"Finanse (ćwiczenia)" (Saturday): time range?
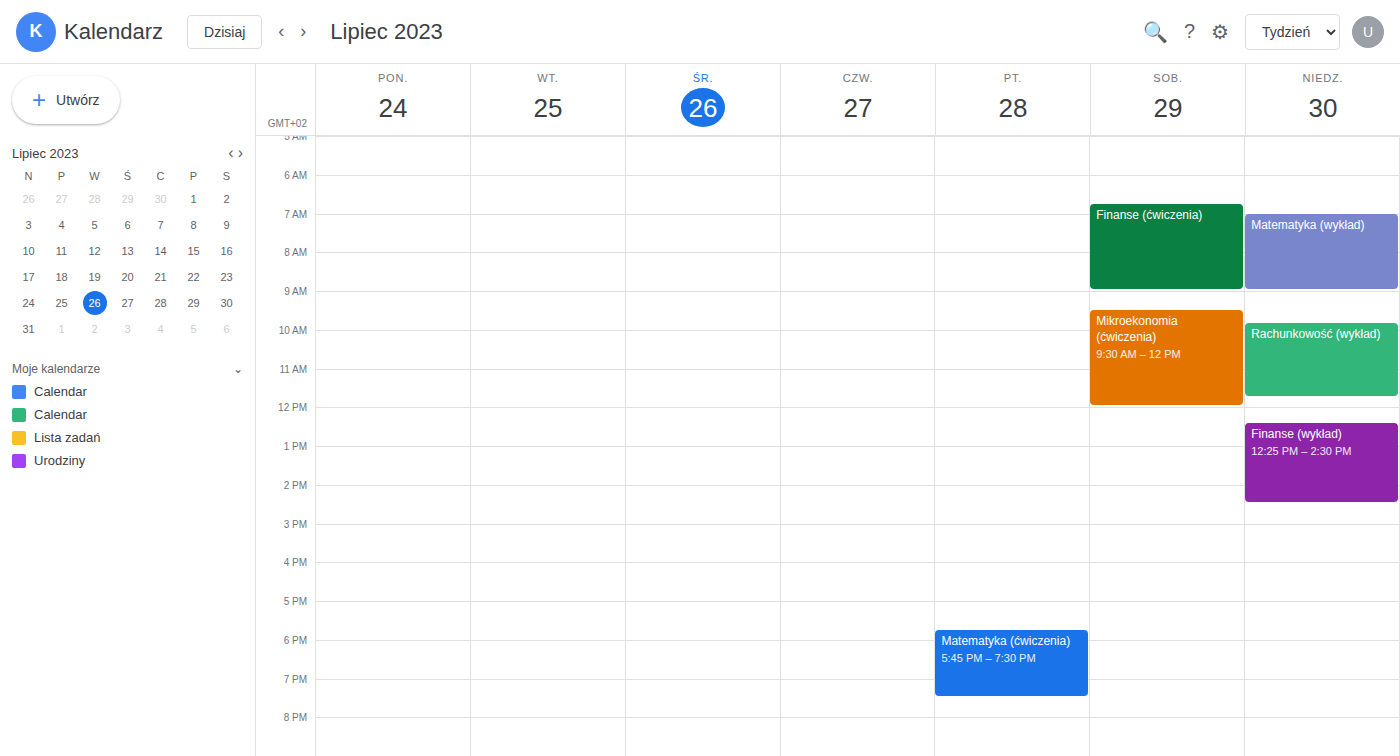
6:45 AM to 9:00 AM